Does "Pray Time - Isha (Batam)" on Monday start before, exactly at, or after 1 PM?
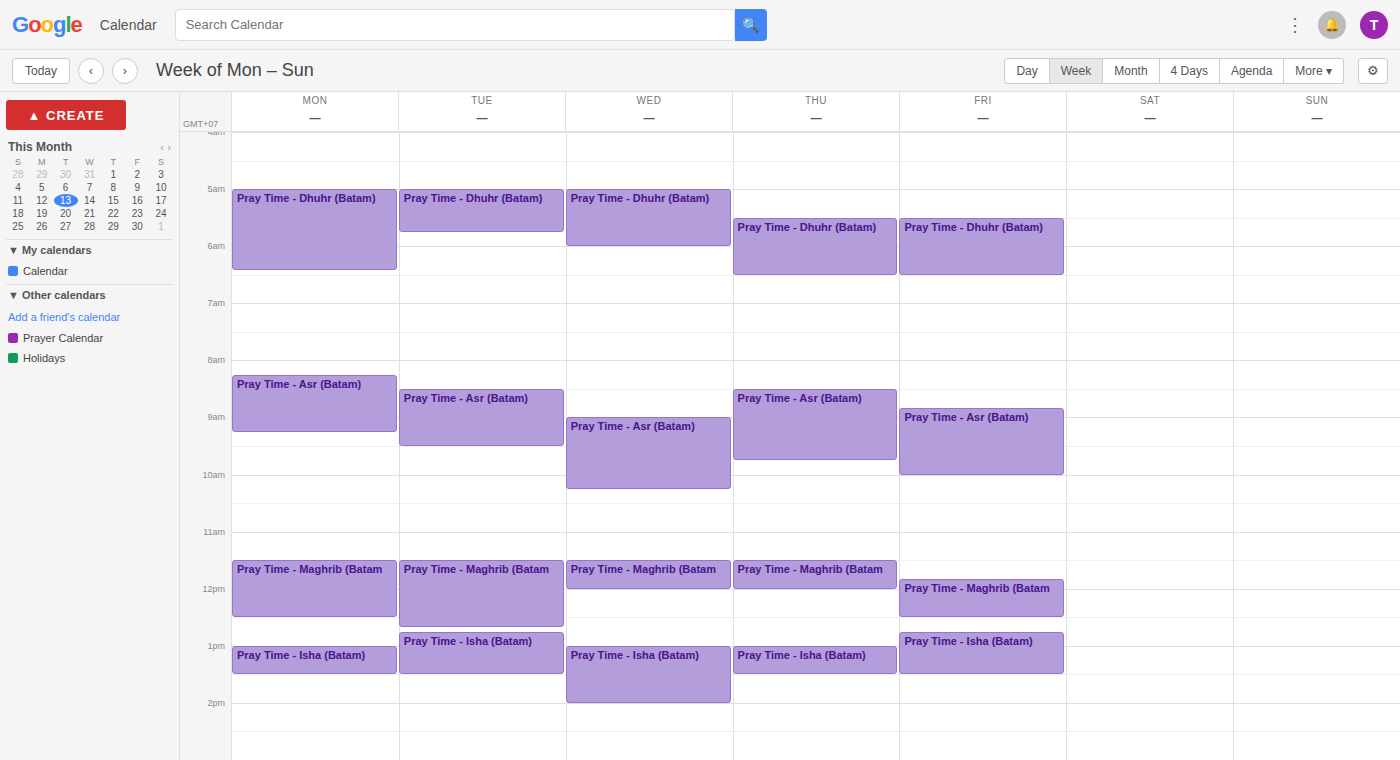
1:00 PM -- exactly at 1 PM, on the 1 PM line.